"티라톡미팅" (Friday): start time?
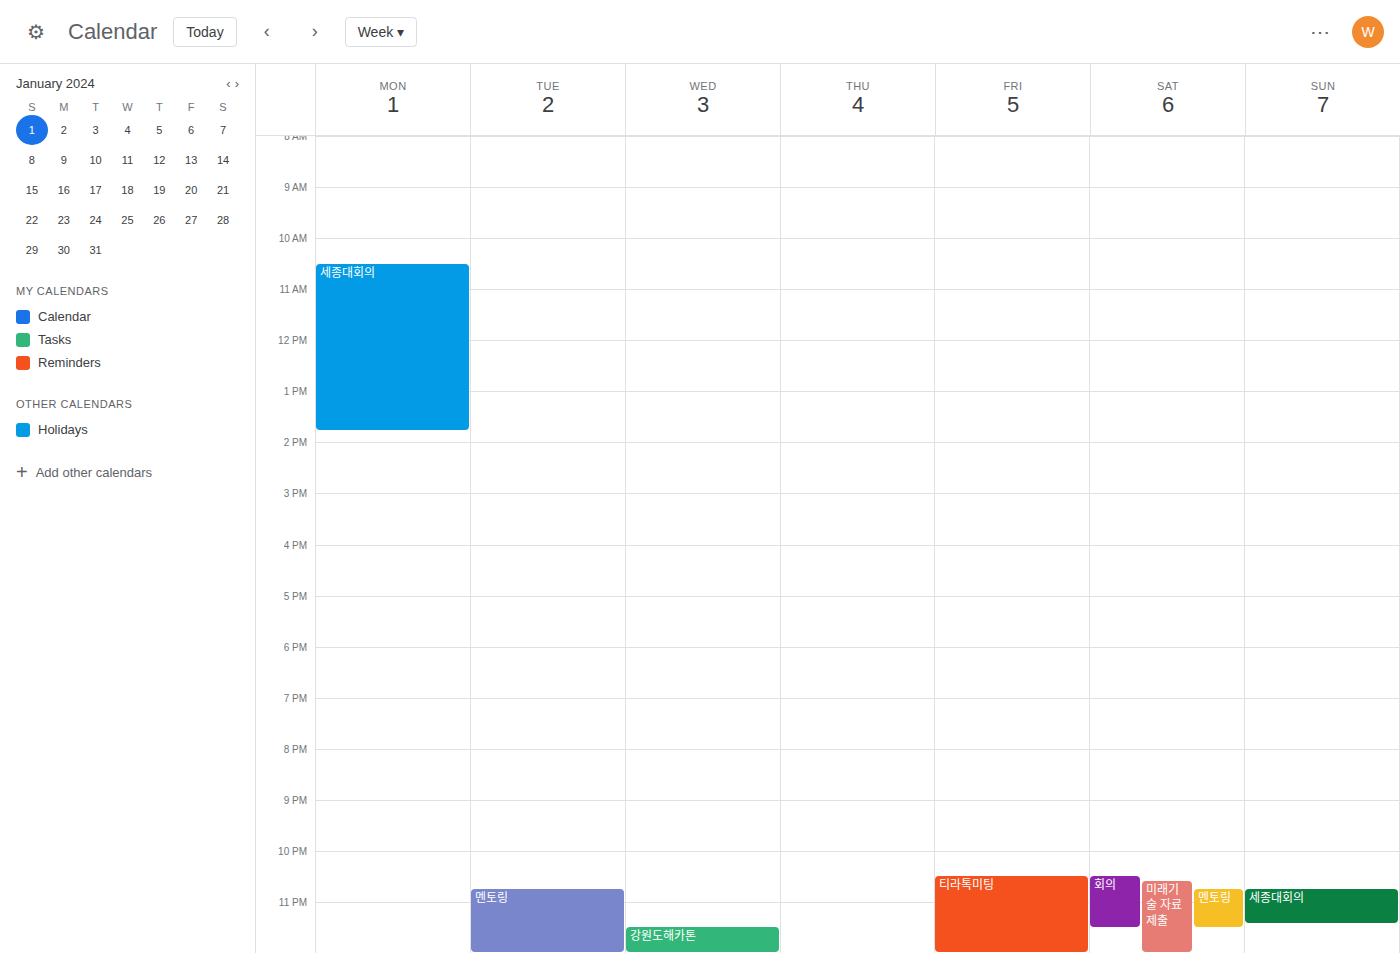
10:30 PM